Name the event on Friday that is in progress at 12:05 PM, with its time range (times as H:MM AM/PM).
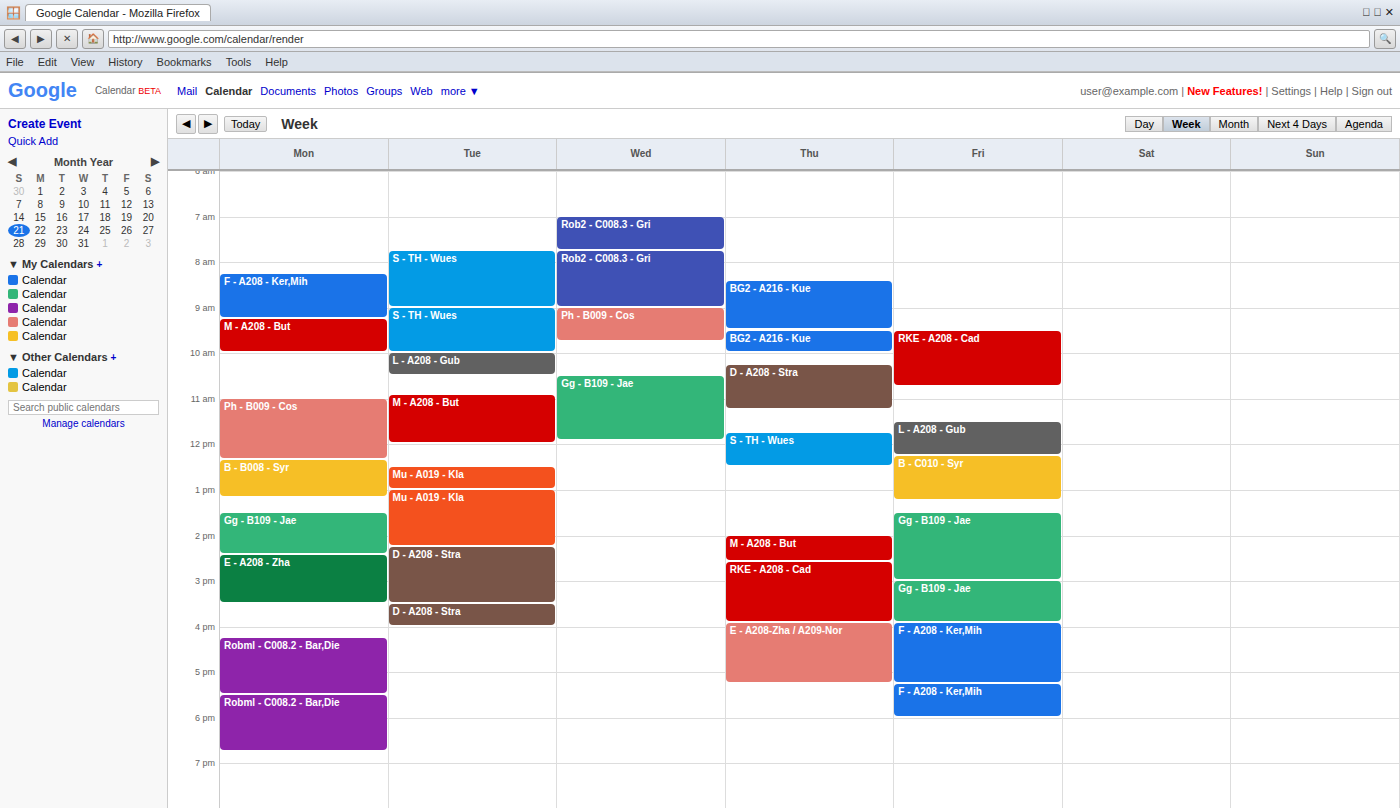
"L - A208 - Gub", 11:30 AM to 12:15 PM